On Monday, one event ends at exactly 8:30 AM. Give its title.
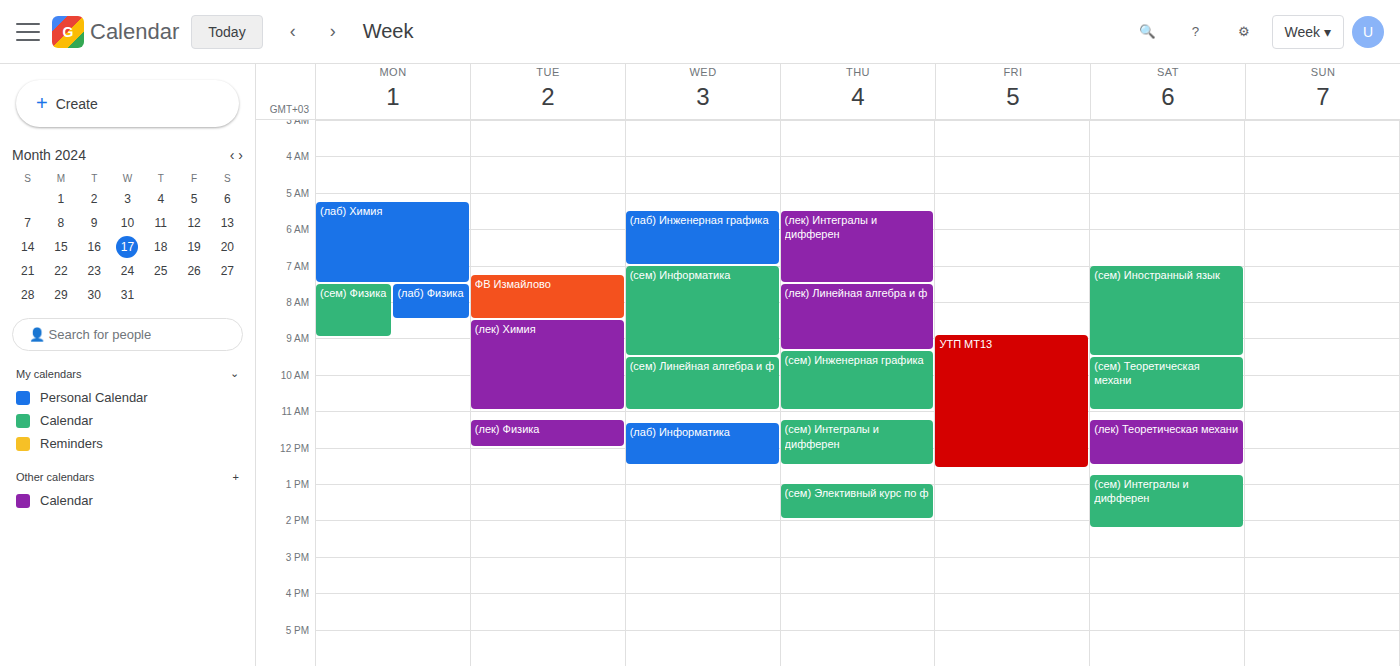
"(лаб) Физика"